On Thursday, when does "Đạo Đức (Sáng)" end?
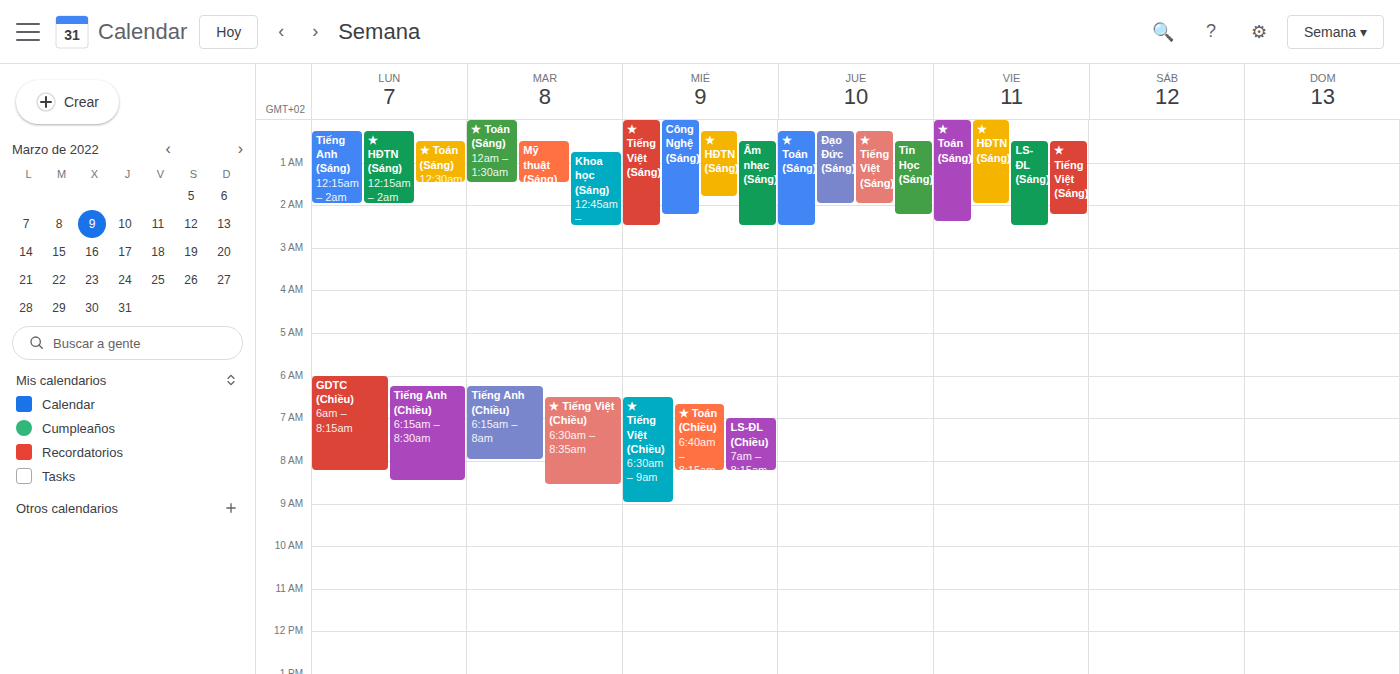
2:00 AM